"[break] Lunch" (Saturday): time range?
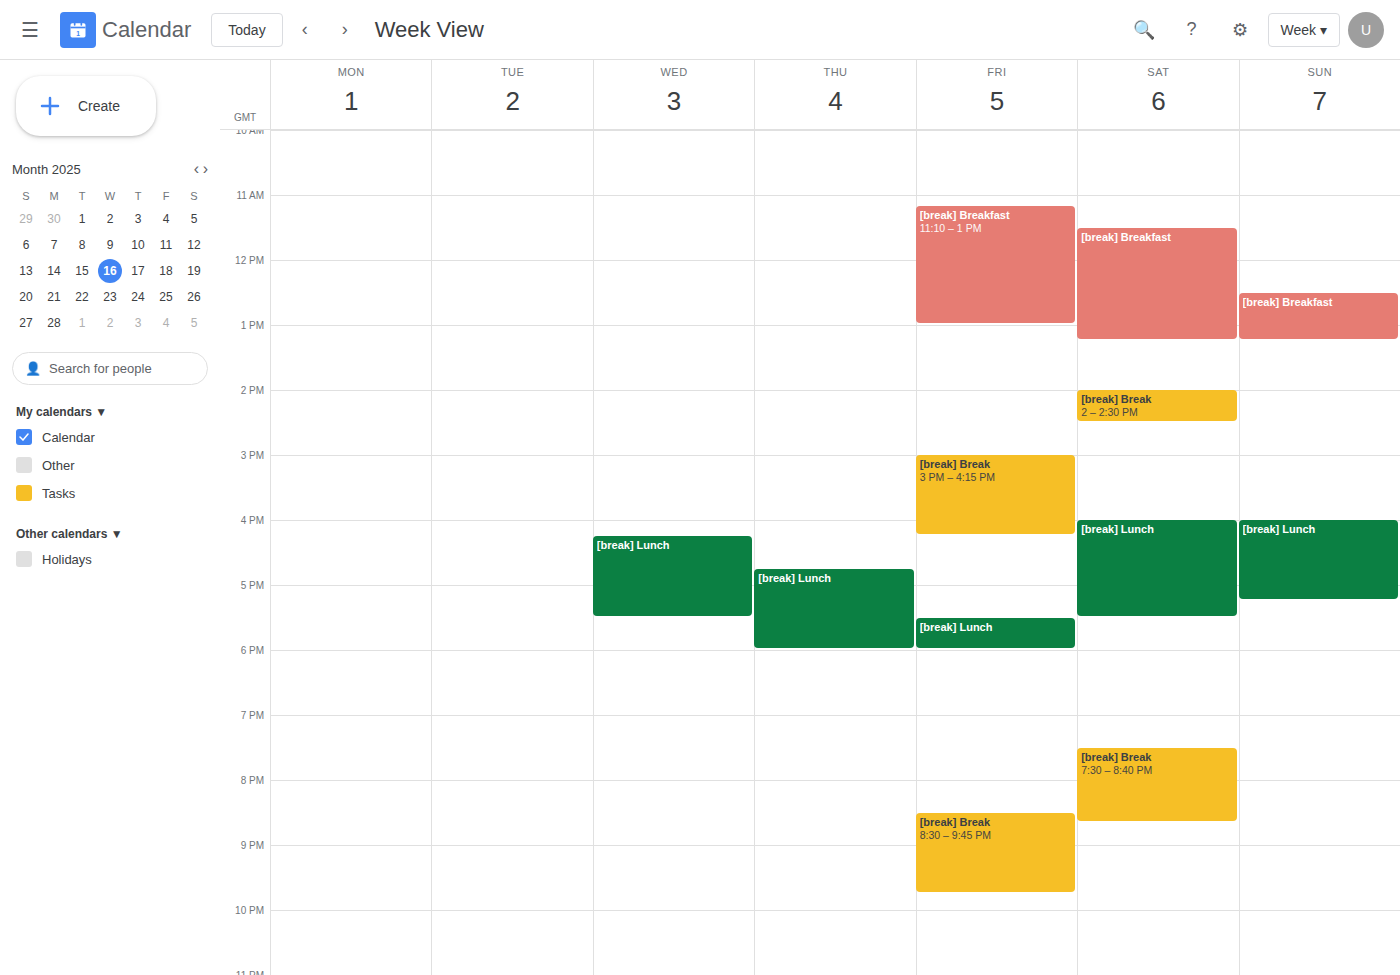
4:00 PM to 5:30 PM